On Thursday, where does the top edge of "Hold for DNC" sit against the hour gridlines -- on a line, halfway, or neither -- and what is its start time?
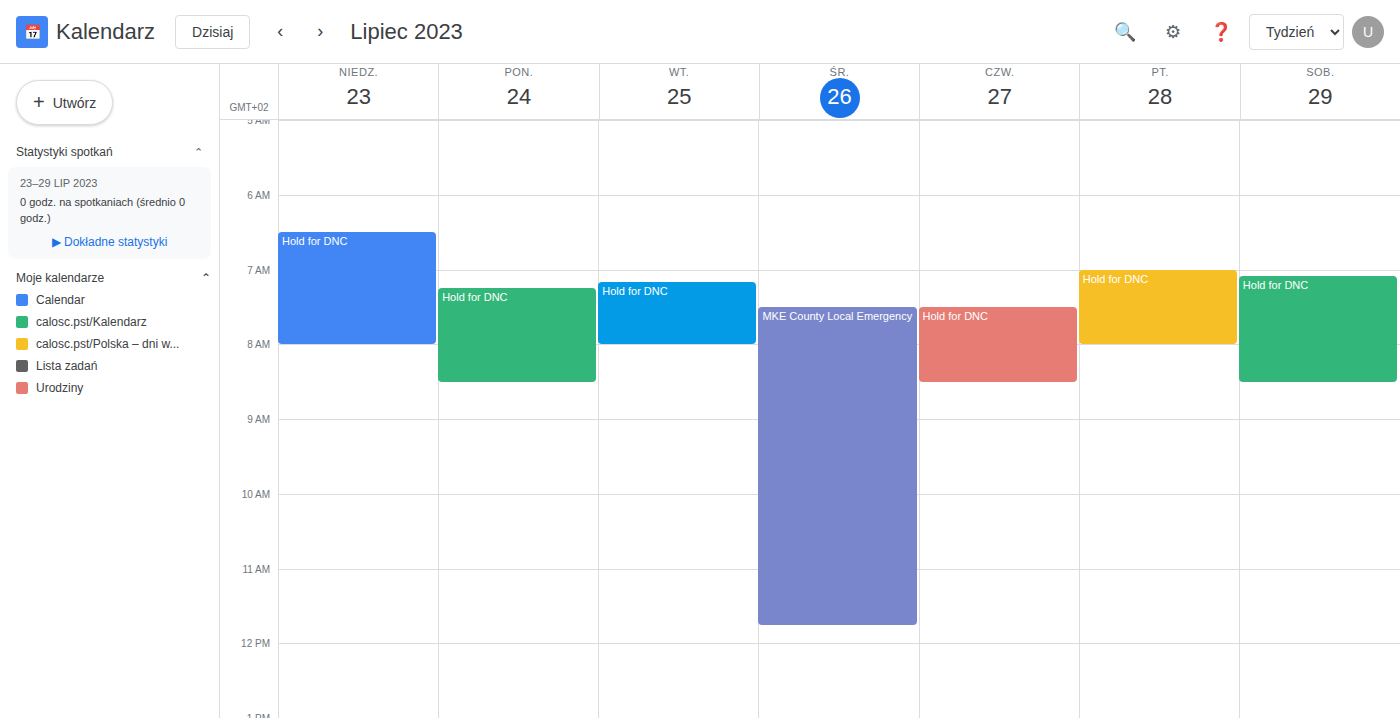
7:30 AM -- halfway between the 7 AM and 8 AM lines.